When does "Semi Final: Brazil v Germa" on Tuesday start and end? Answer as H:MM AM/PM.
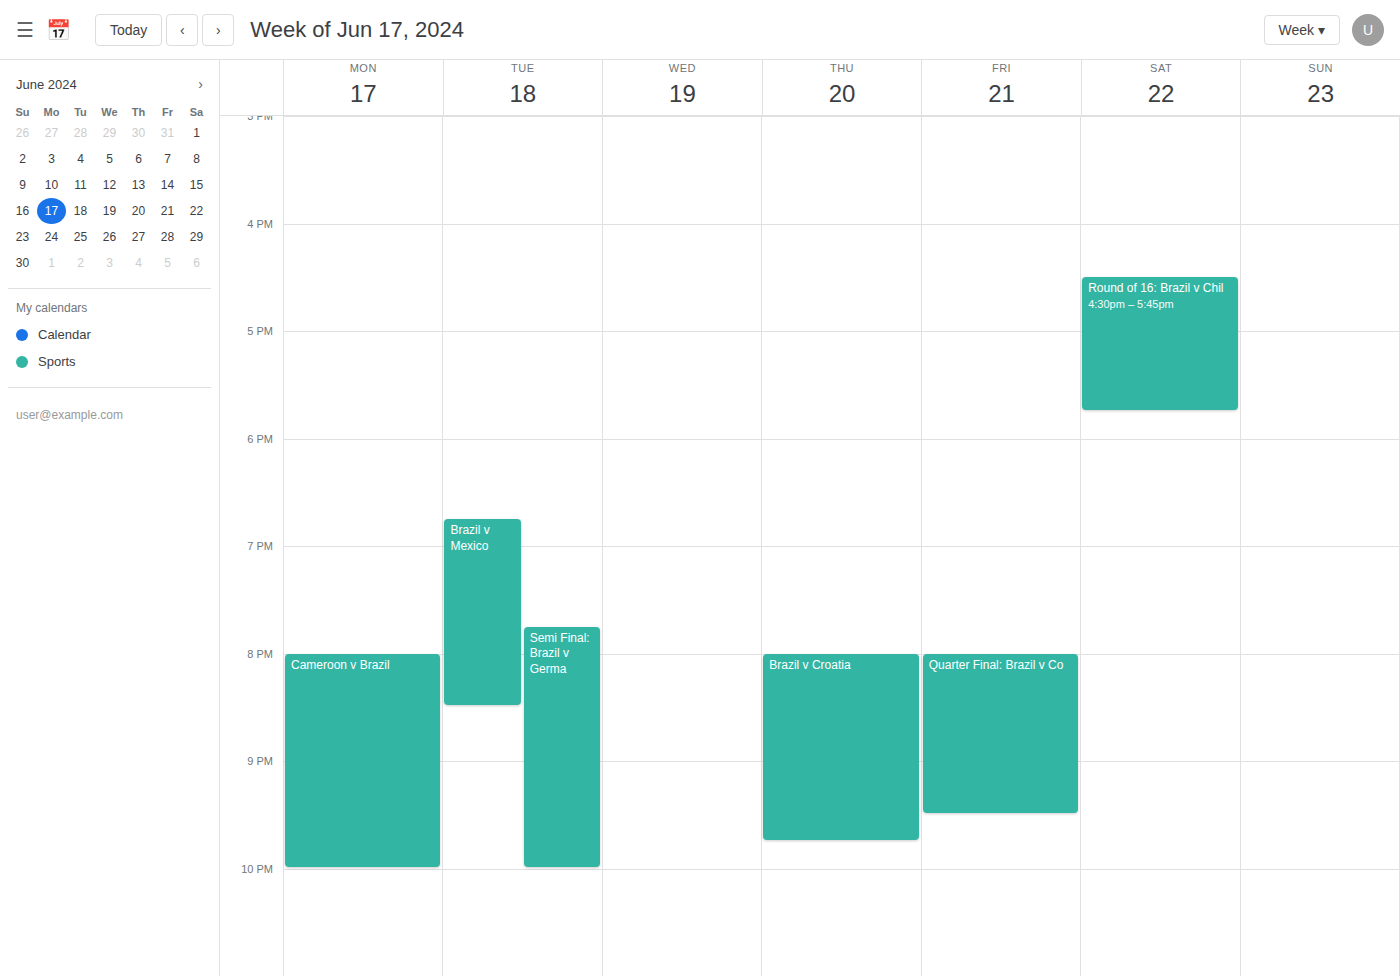
7:45 PM to 10:00 PM